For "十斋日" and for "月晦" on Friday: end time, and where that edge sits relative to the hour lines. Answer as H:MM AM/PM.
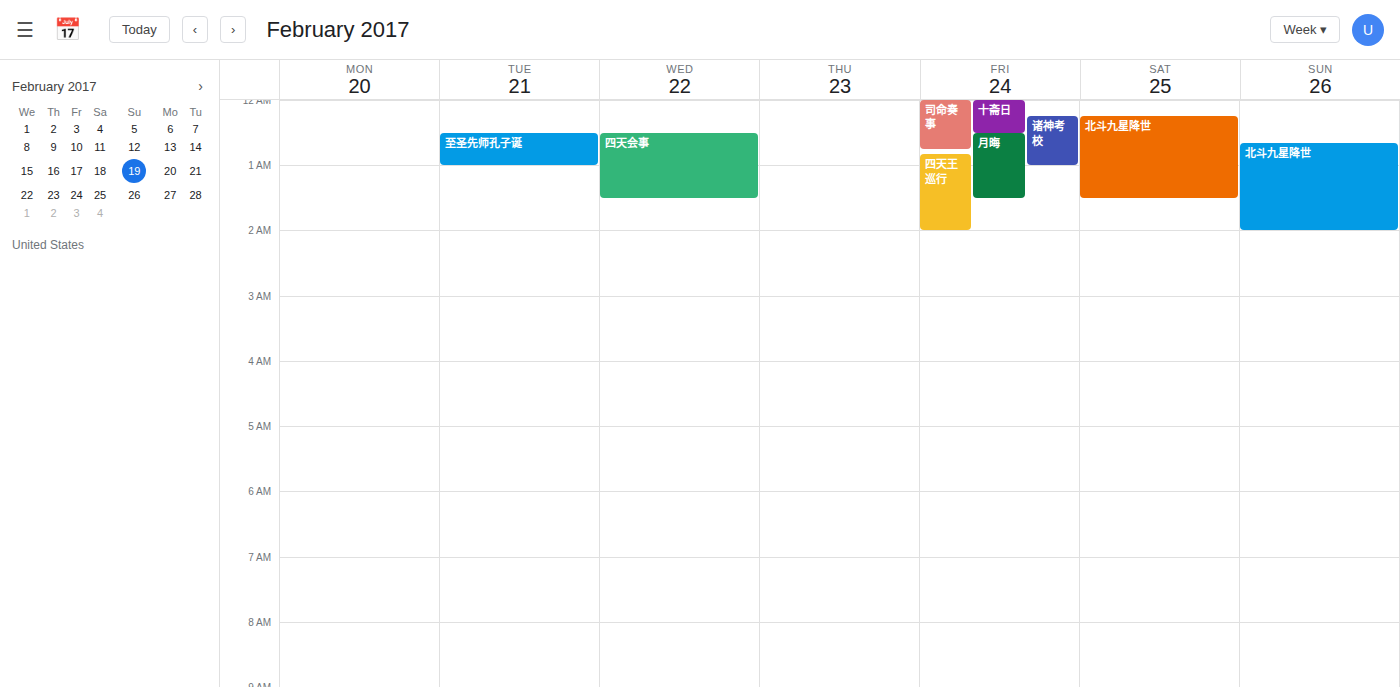
"十斋日": 12:30 AM, halfway between the 12 AM and 1 AM lines. "月晦": 1:30 AM, halfway between the 1 AM and 2 AM lines.